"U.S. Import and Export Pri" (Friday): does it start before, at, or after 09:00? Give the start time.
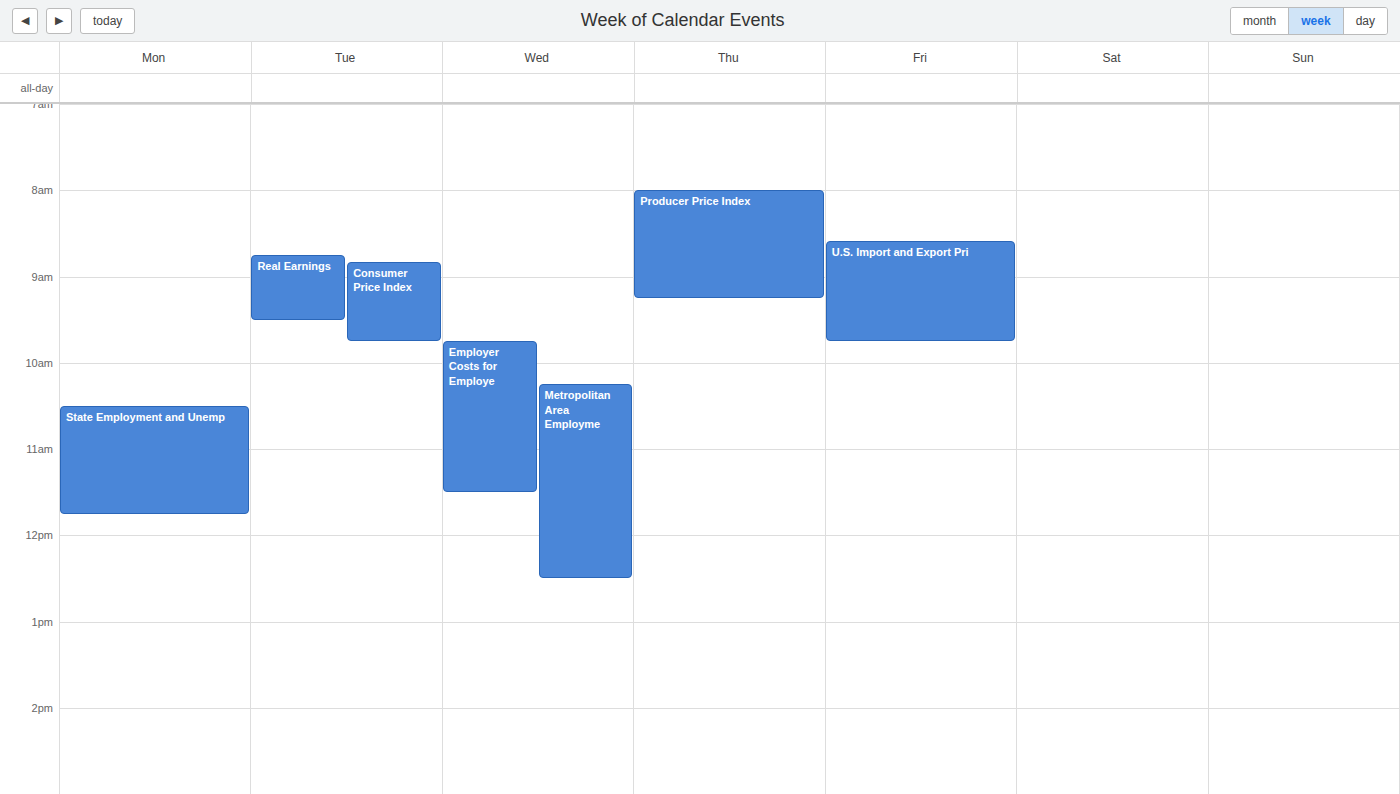
08:35 -- before 09:00, 25 minutes above the 09:00 line.